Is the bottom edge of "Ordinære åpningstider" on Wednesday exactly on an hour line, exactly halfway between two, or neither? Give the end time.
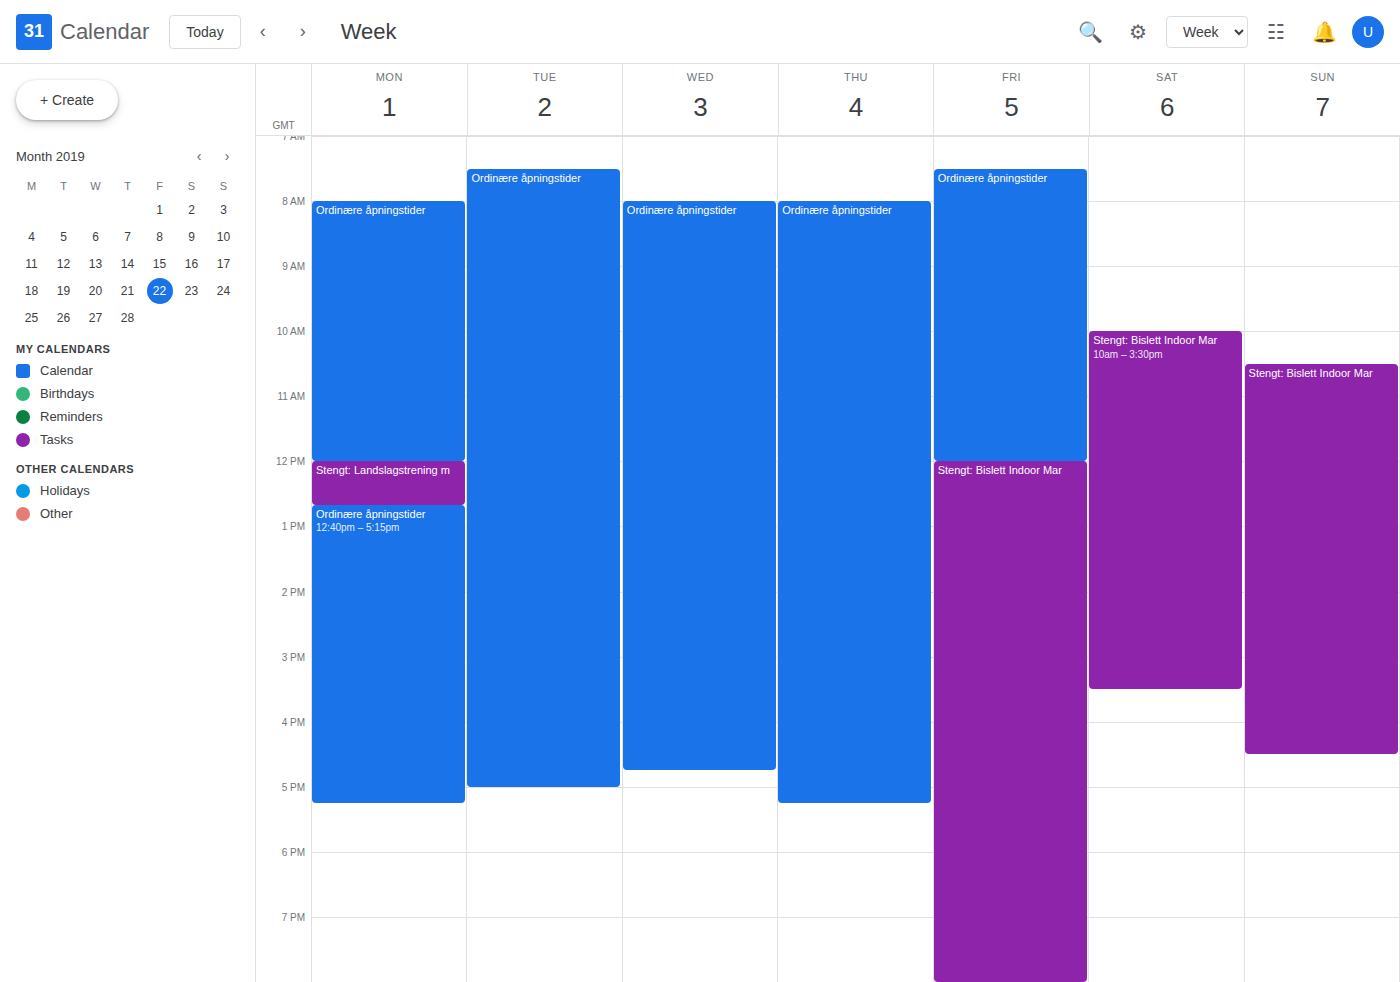
4:45 PM -- neither: three quarters of the way from the 4 PM line to the 5 PM line.